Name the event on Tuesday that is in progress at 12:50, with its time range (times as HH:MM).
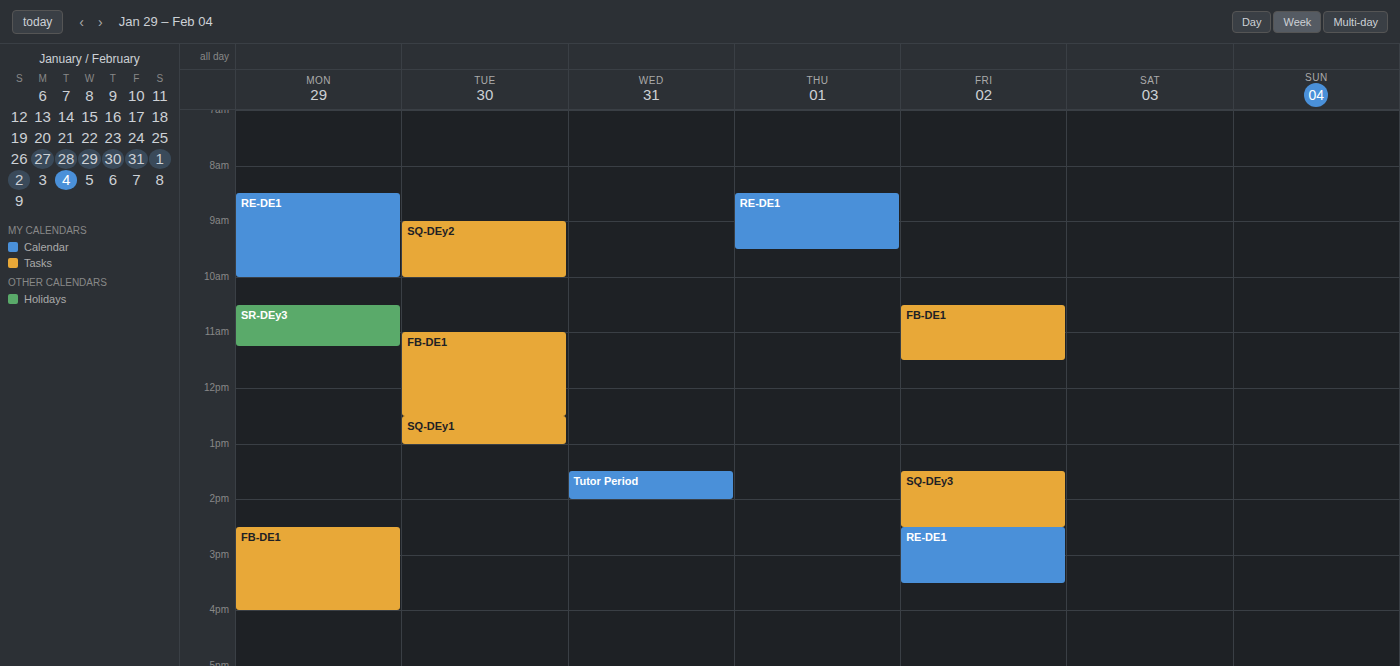
"SQ-DEy1", 12:30 to 13:00